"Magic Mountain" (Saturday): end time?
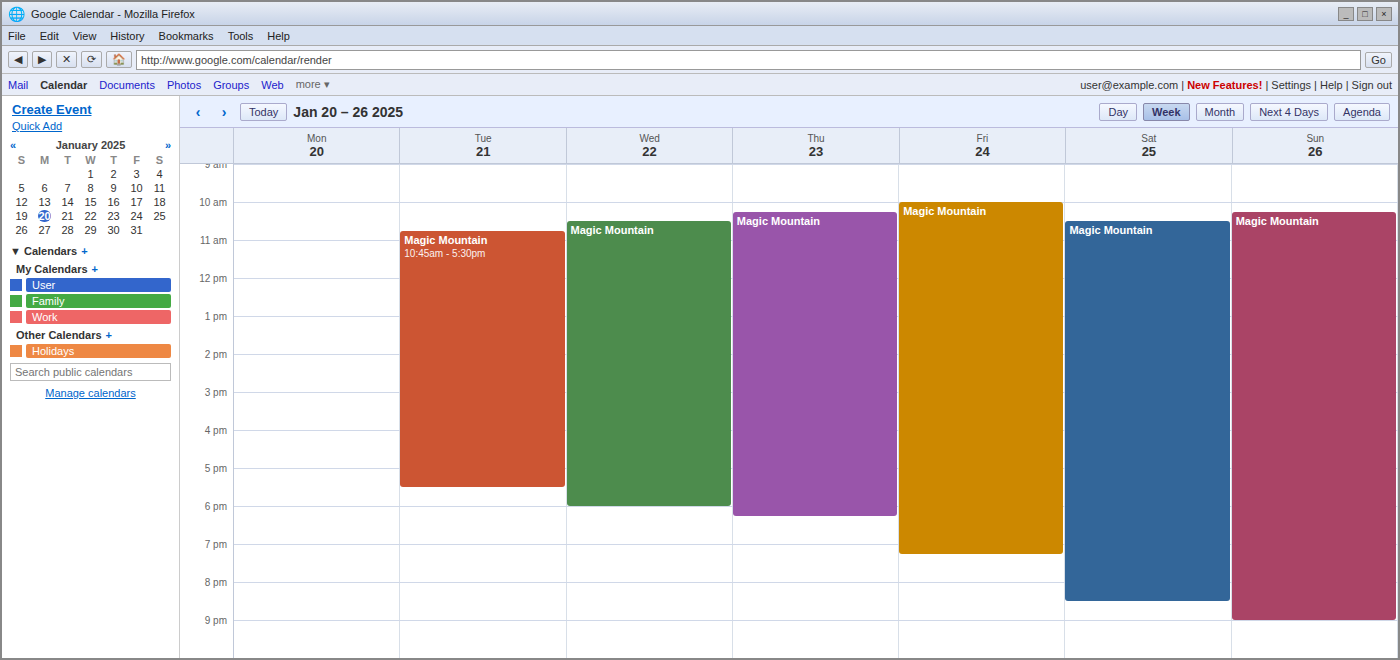
8:30 PM